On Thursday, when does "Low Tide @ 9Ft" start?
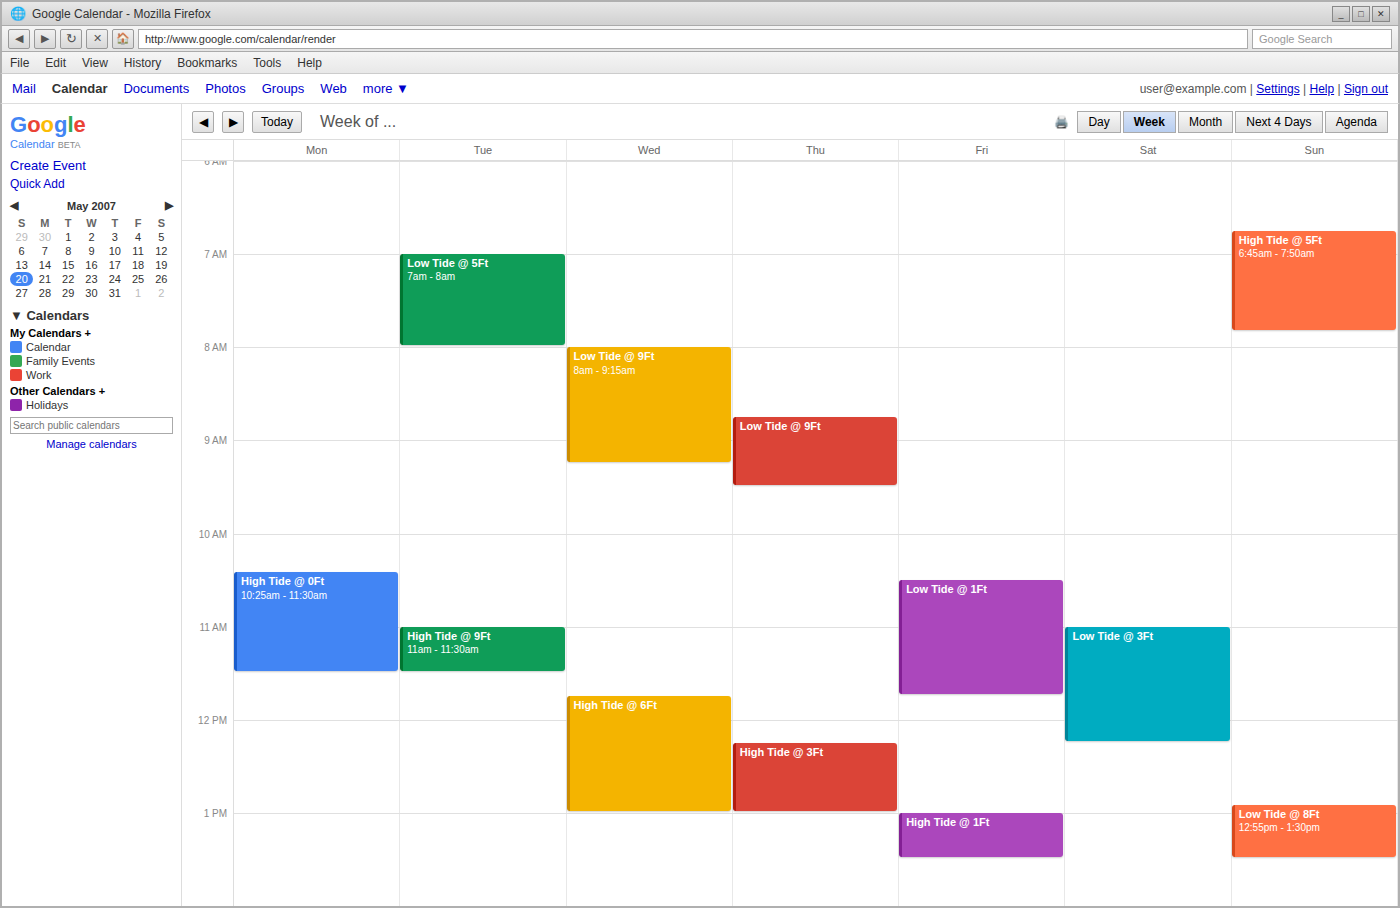
8:45 AM